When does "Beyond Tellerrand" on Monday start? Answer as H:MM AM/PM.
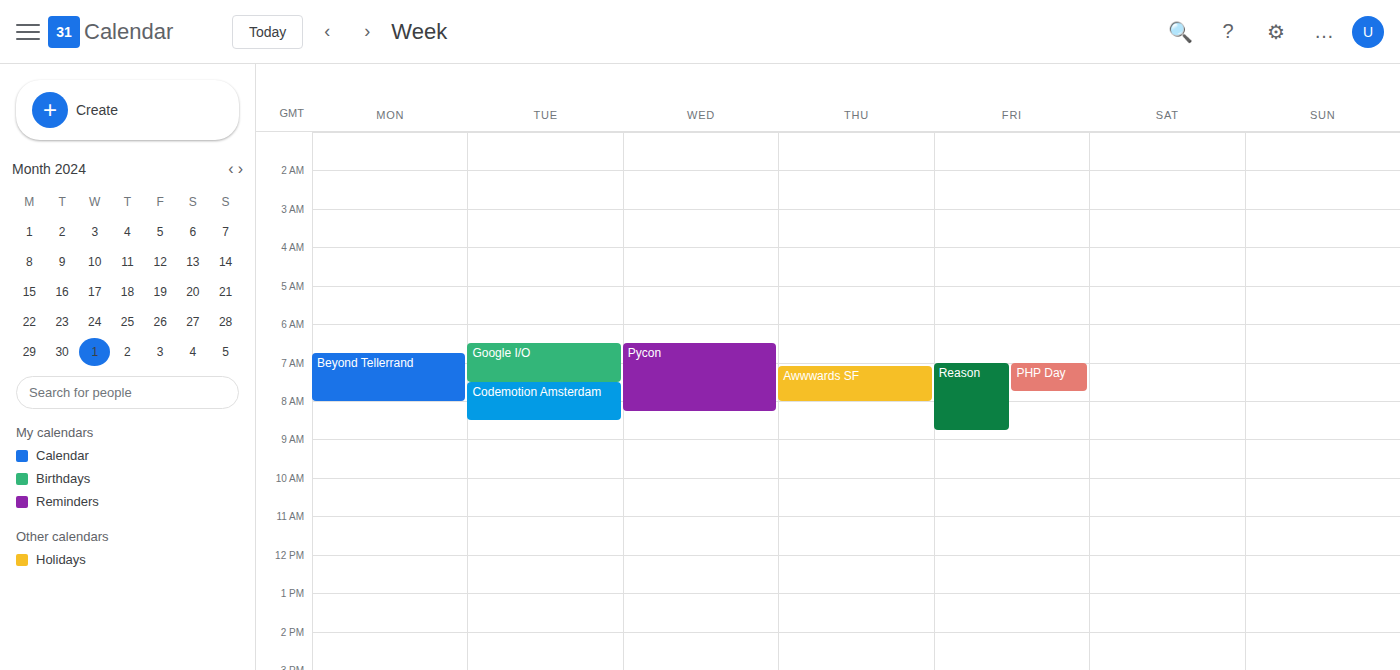
6:45 AM